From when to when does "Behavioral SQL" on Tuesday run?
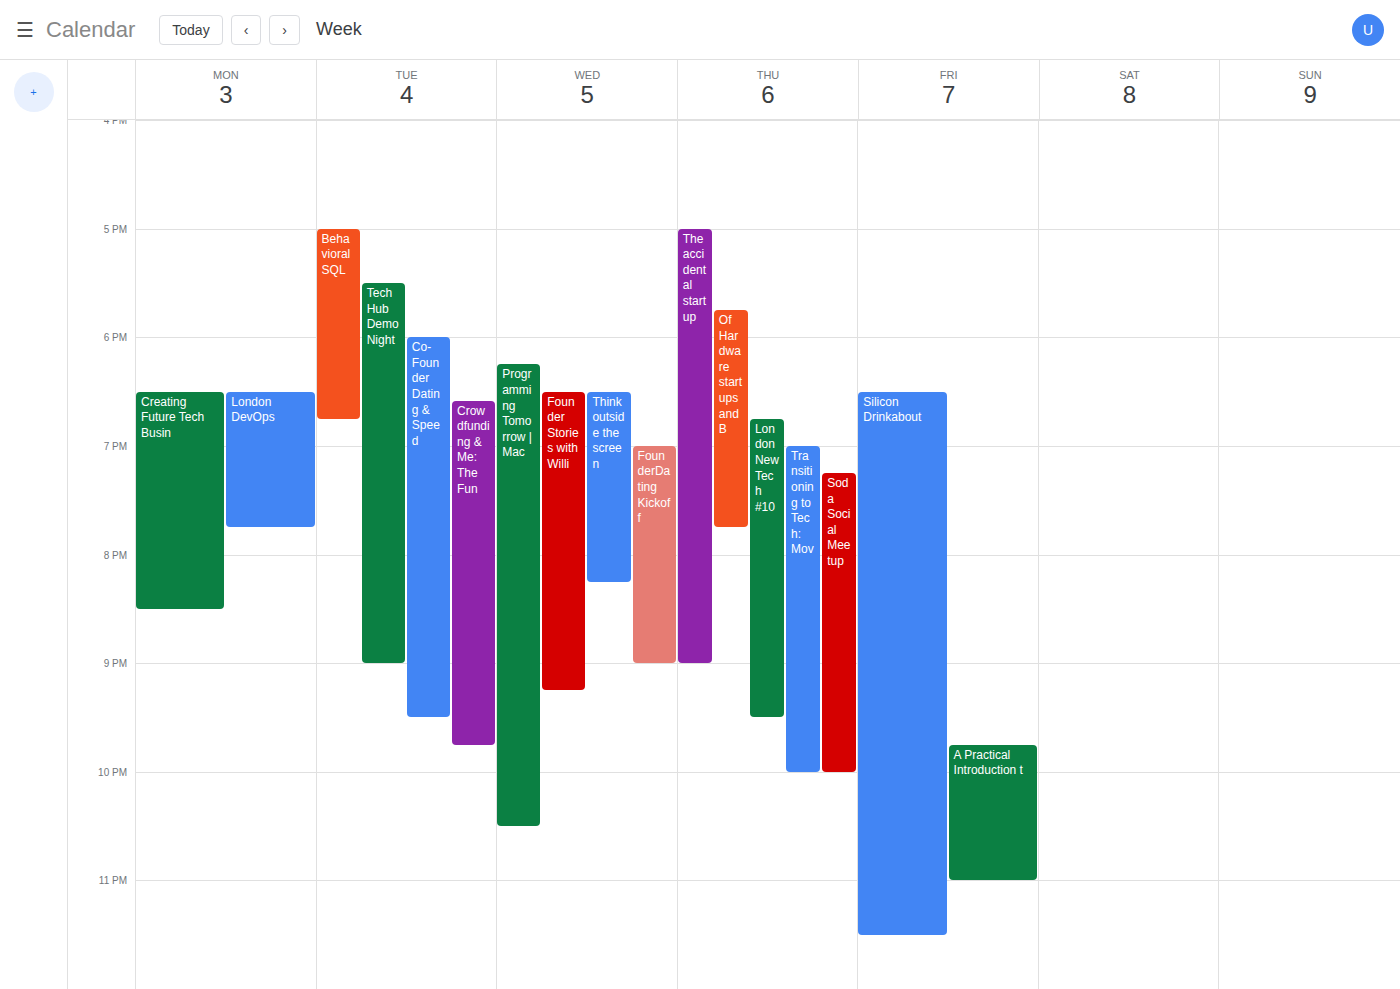
5:00 PM to 6:45 PM